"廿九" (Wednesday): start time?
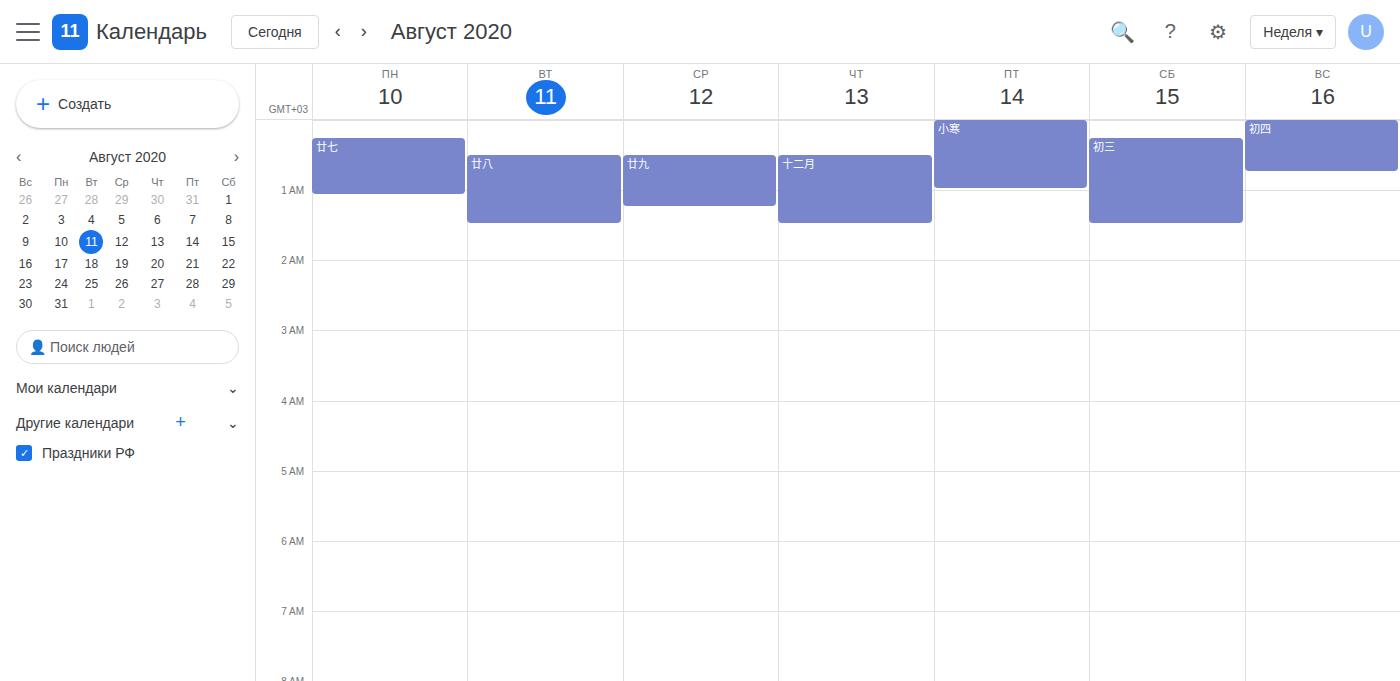
12:30 AM